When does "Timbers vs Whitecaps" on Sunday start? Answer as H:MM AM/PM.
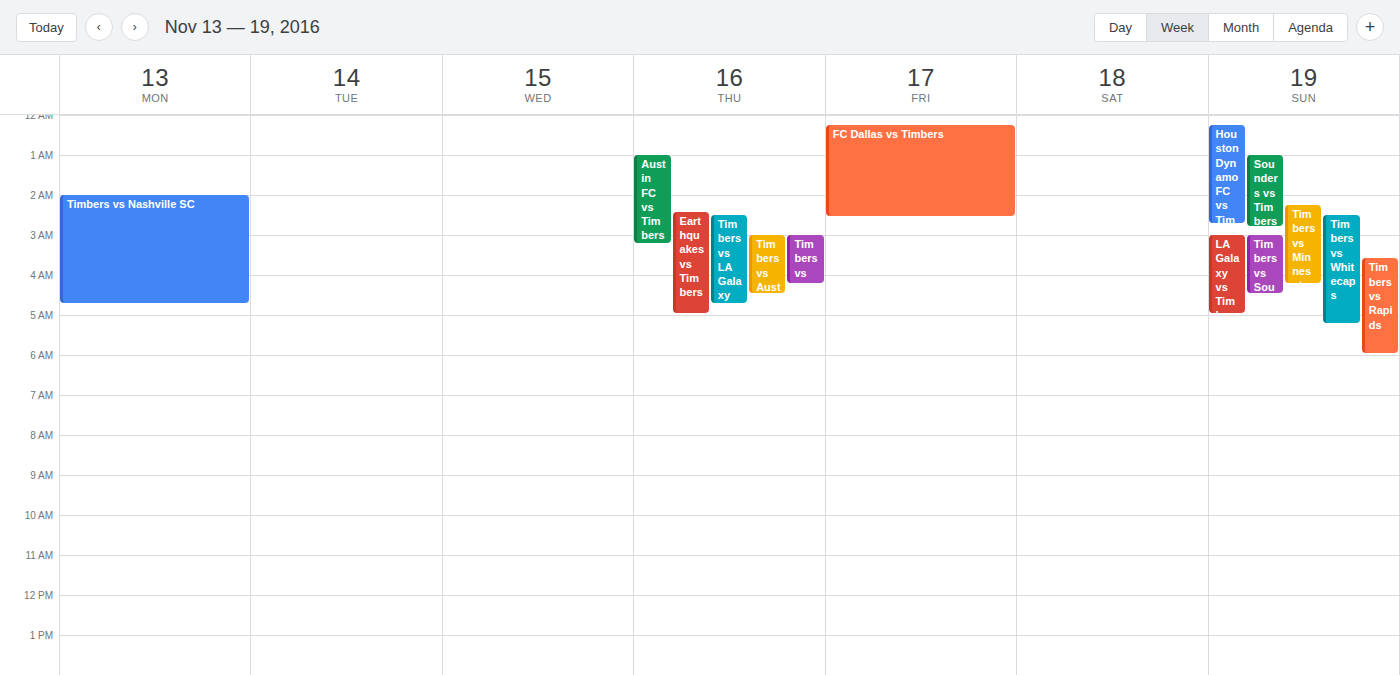
2:30 AM